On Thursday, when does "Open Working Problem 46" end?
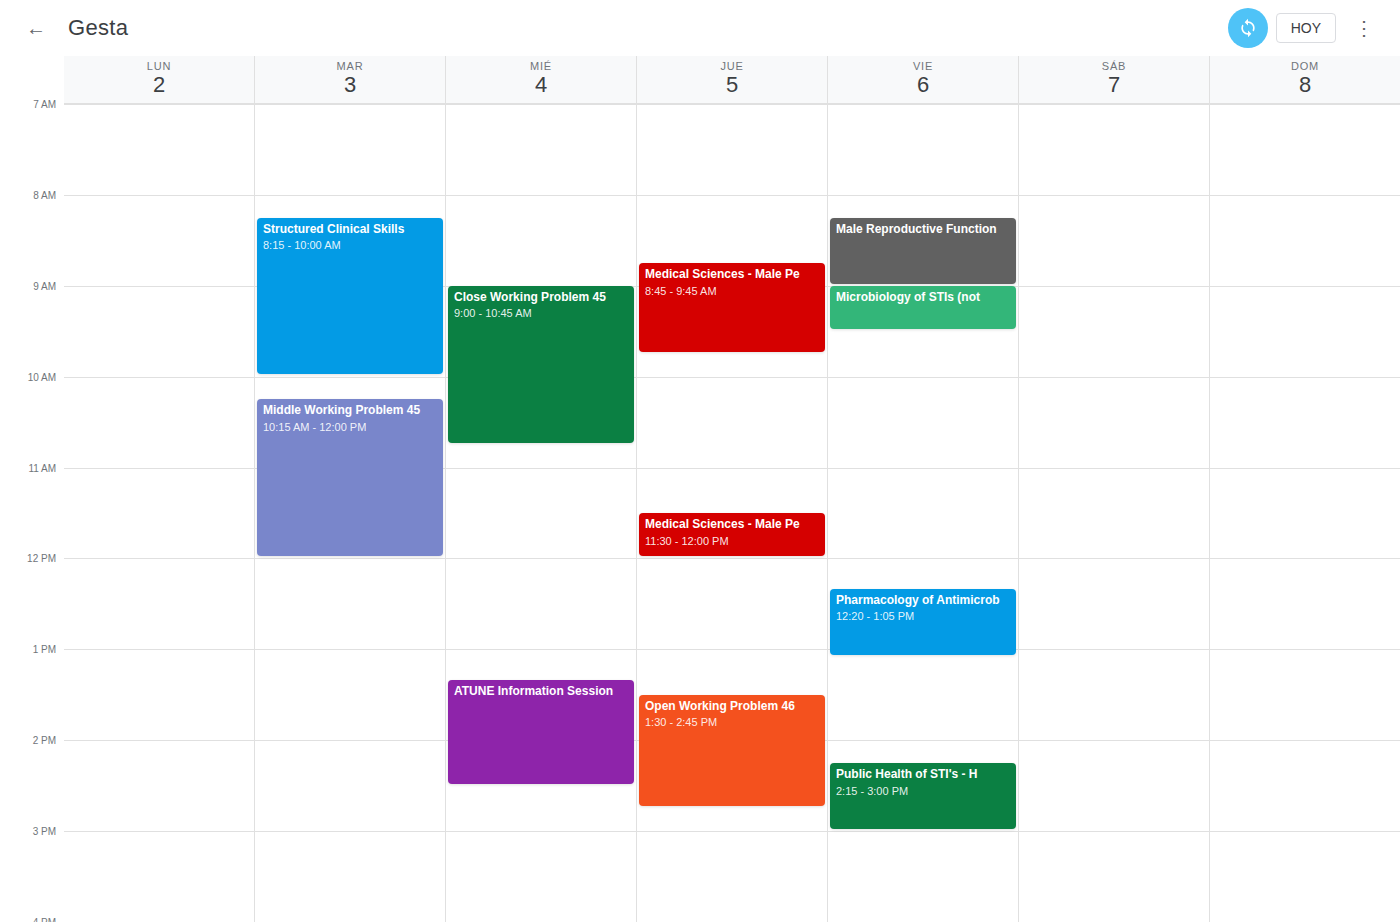
14:45